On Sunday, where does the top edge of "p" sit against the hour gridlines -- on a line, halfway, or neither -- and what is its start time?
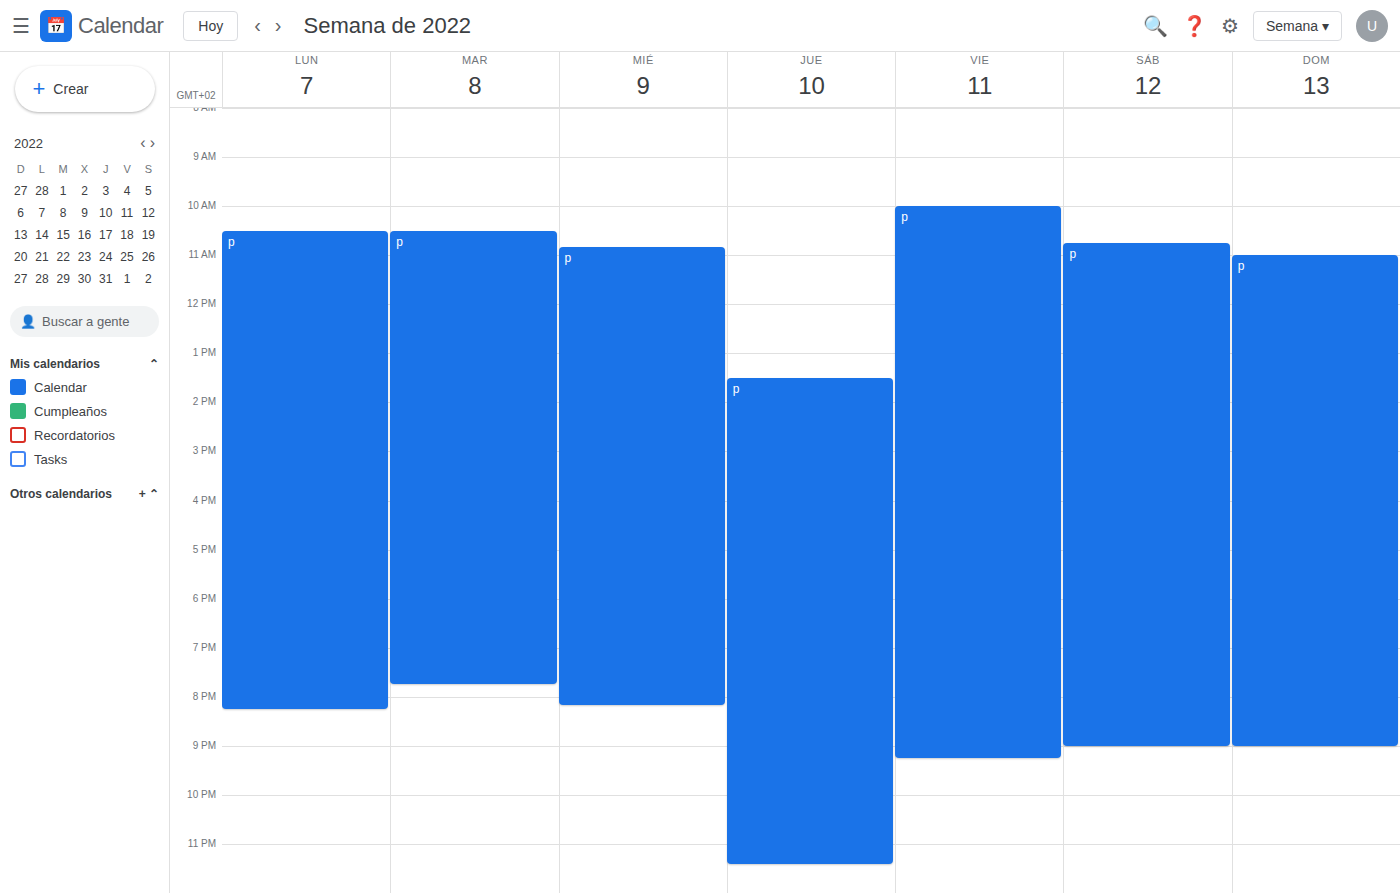
11:00 AM -- exactly on the 11 AM line.